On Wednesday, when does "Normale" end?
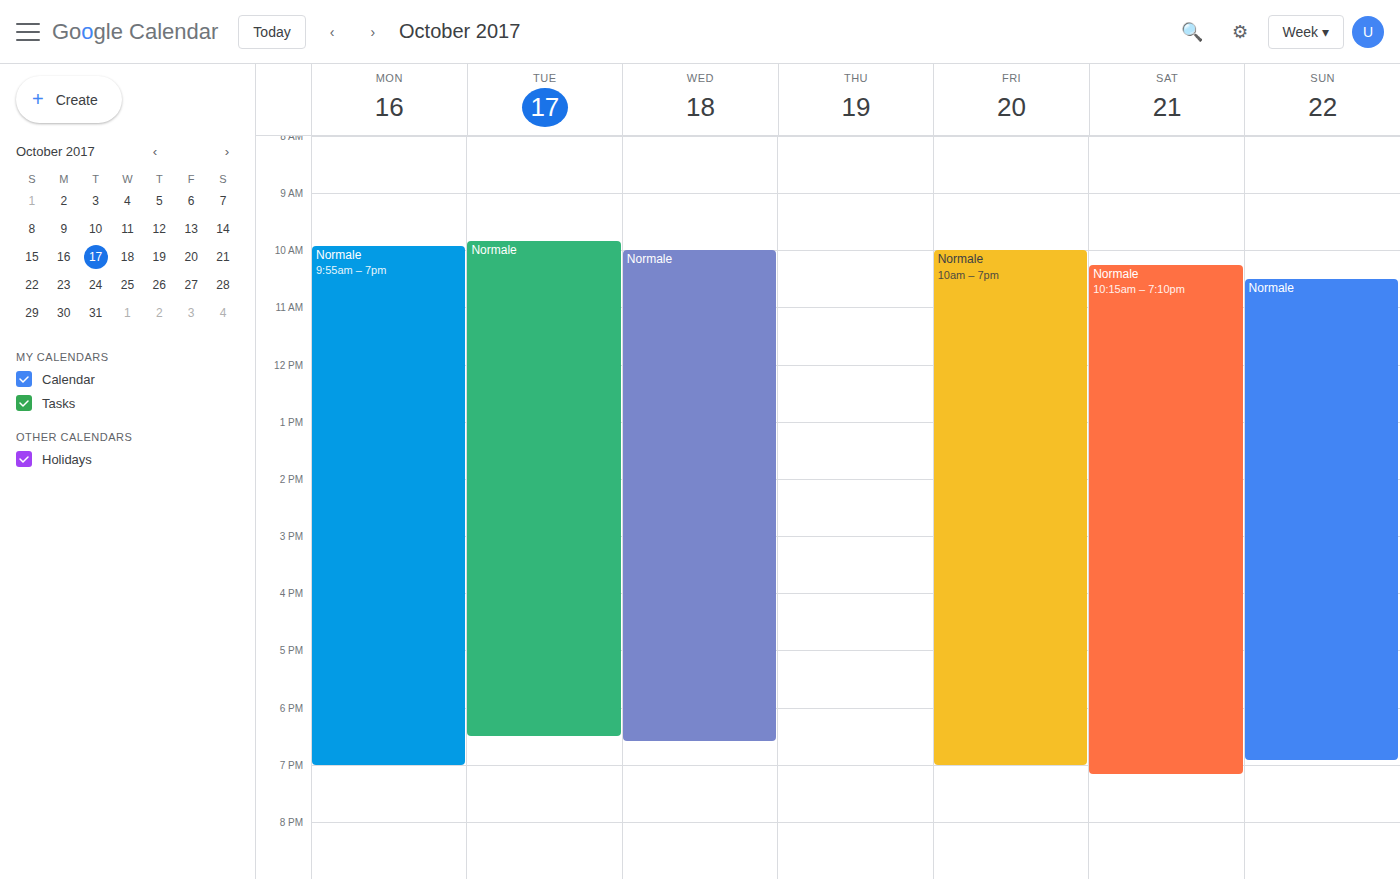
18:35